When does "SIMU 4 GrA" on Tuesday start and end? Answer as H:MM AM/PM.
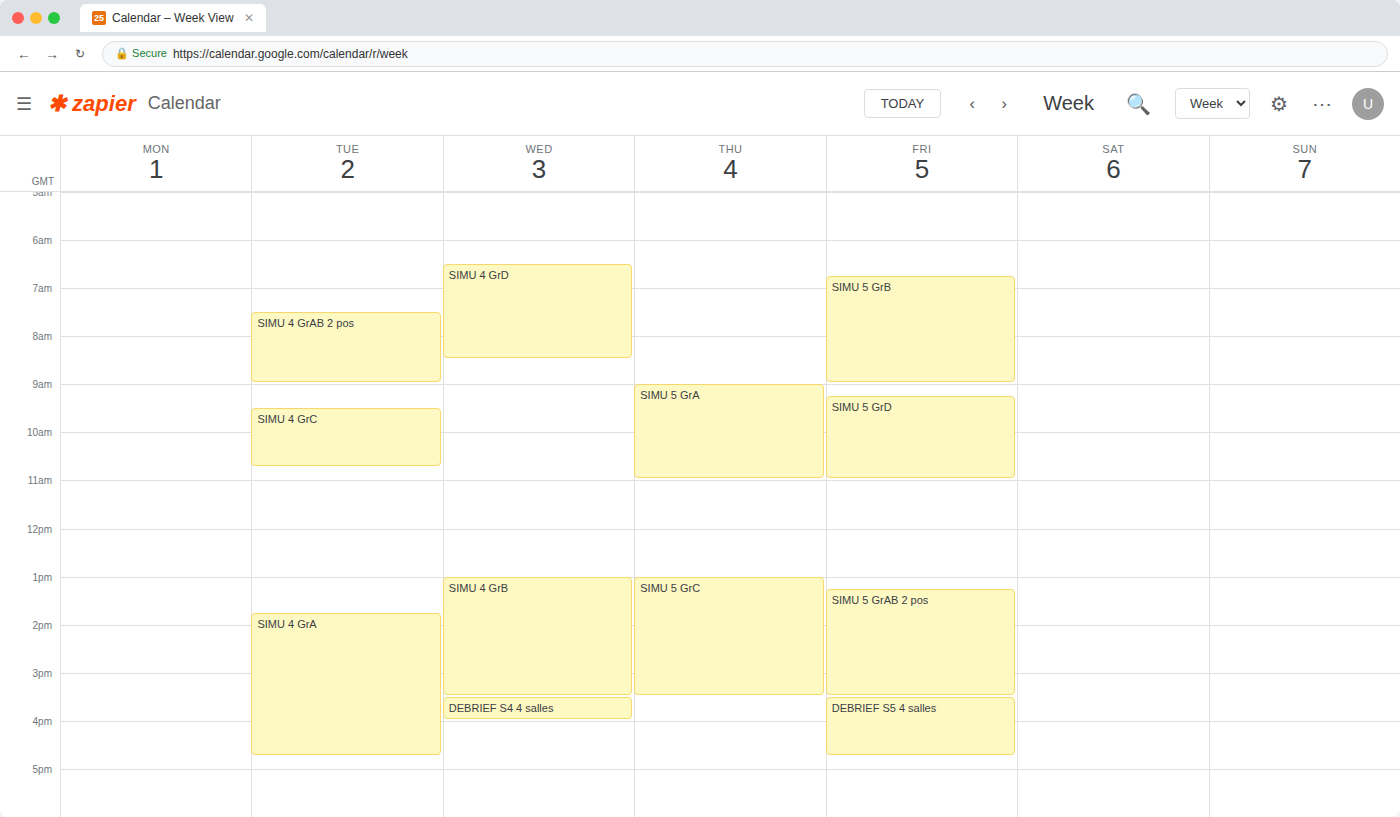
1:45 PM to 4:45 PM